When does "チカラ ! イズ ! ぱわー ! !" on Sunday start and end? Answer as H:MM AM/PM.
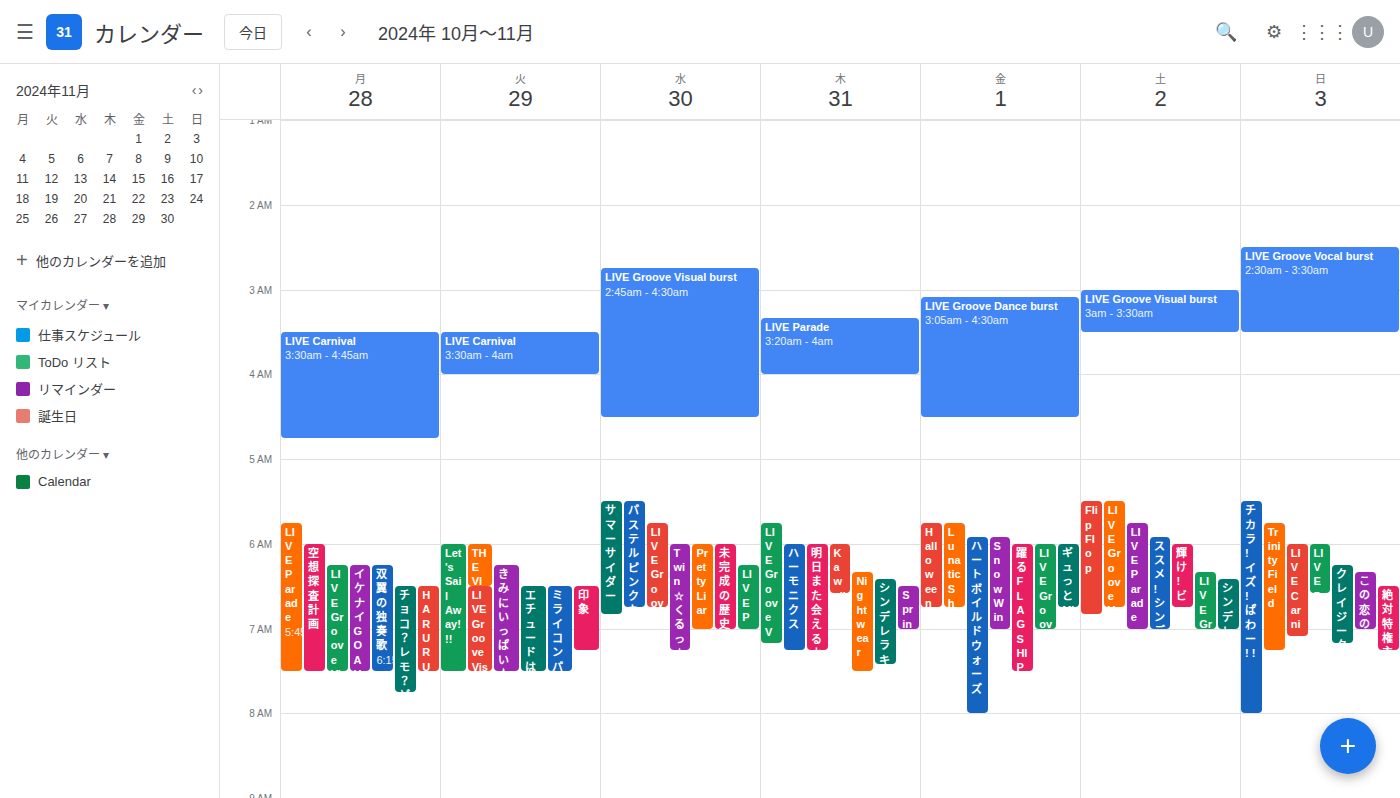
5:30 AM to 8:00 AM